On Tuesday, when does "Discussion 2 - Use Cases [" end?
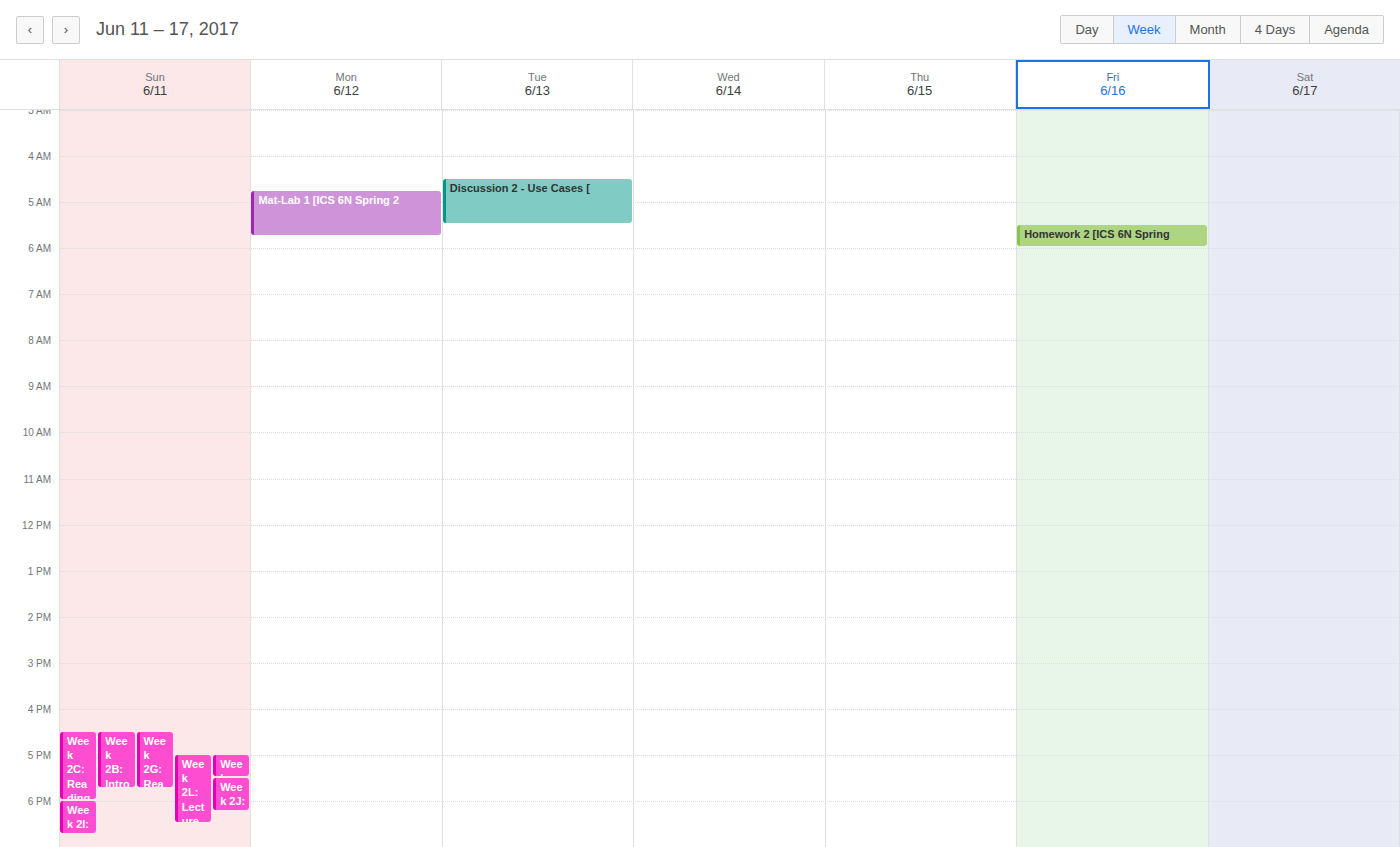
5:30 AM